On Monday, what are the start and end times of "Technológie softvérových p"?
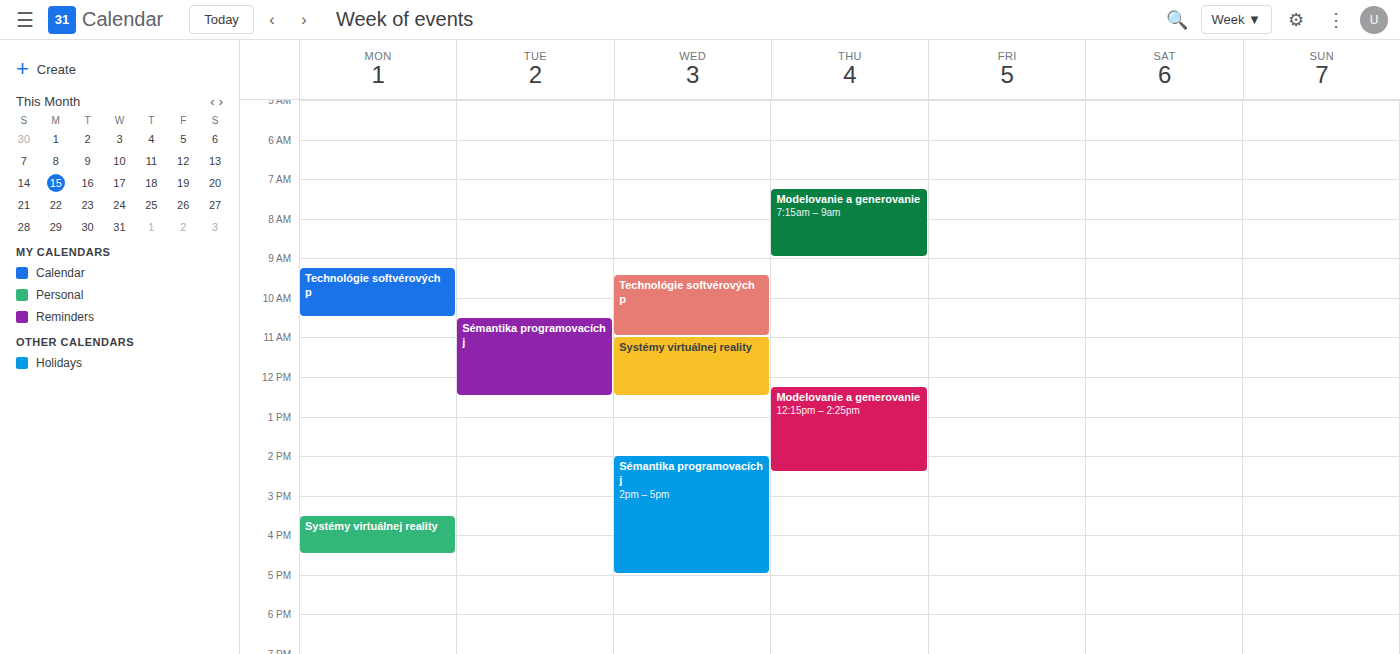
9:15 AM to 10:30 AM